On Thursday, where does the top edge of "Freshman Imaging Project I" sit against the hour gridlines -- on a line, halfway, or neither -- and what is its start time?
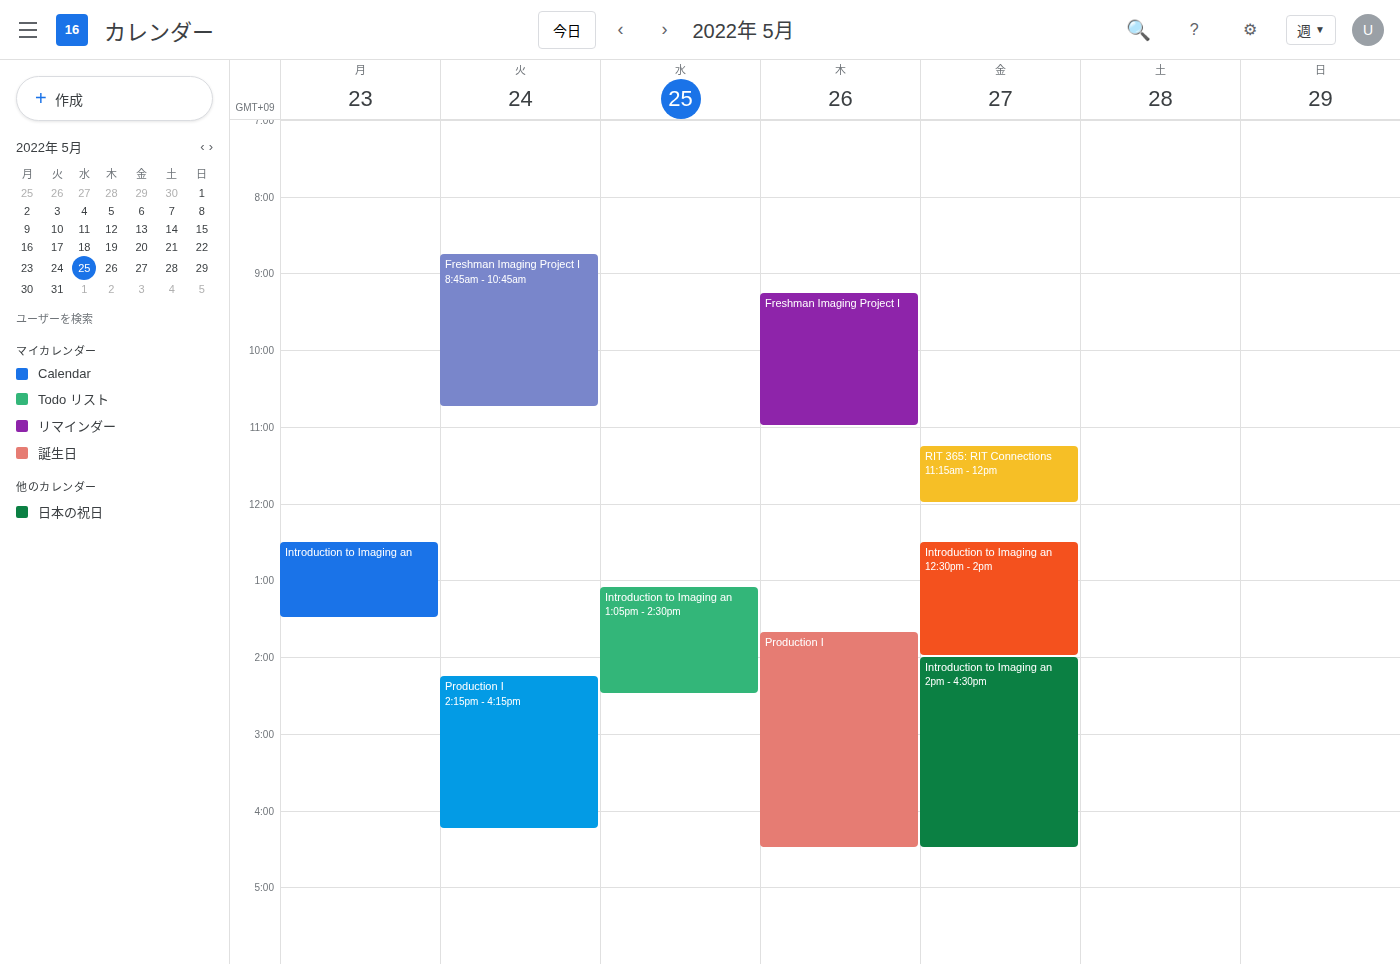
9:15 AM -- neither: a quarter of the way from the 9 AM line to the 10 AM line.